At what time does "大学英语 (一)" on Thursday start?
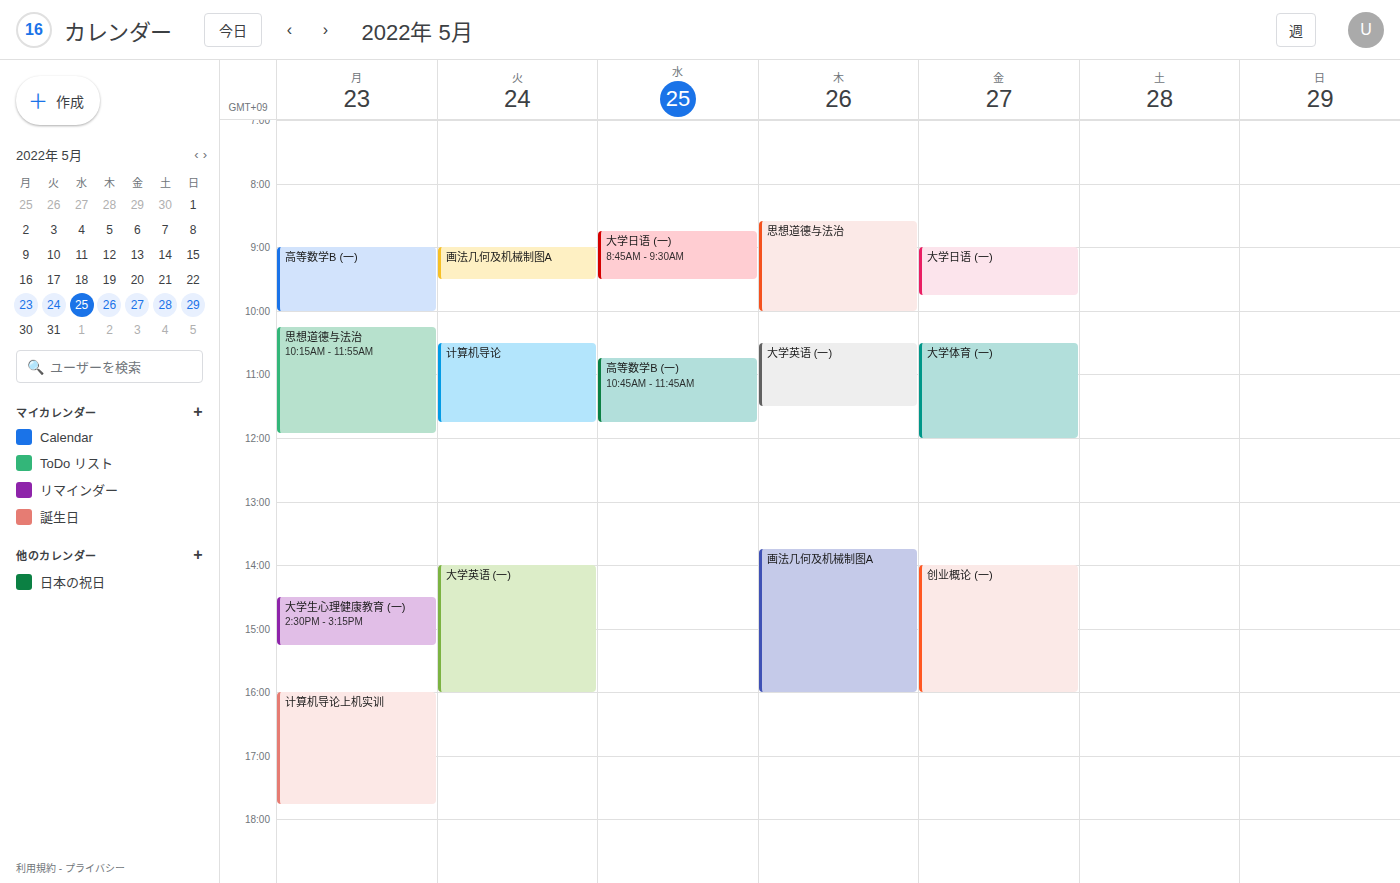
10:30 AM